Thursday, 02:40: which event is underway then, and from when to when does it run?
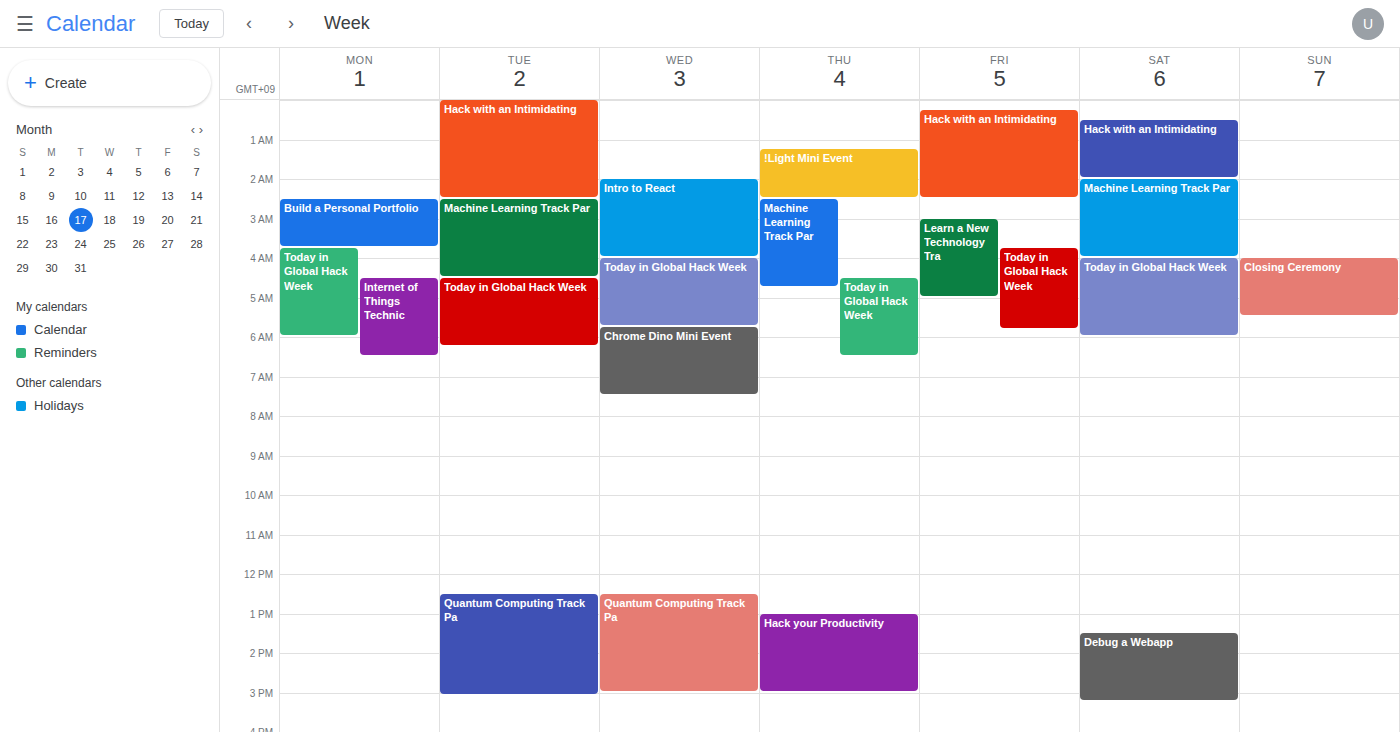
"Machine Learning Track Par", 02:30 to 04:45